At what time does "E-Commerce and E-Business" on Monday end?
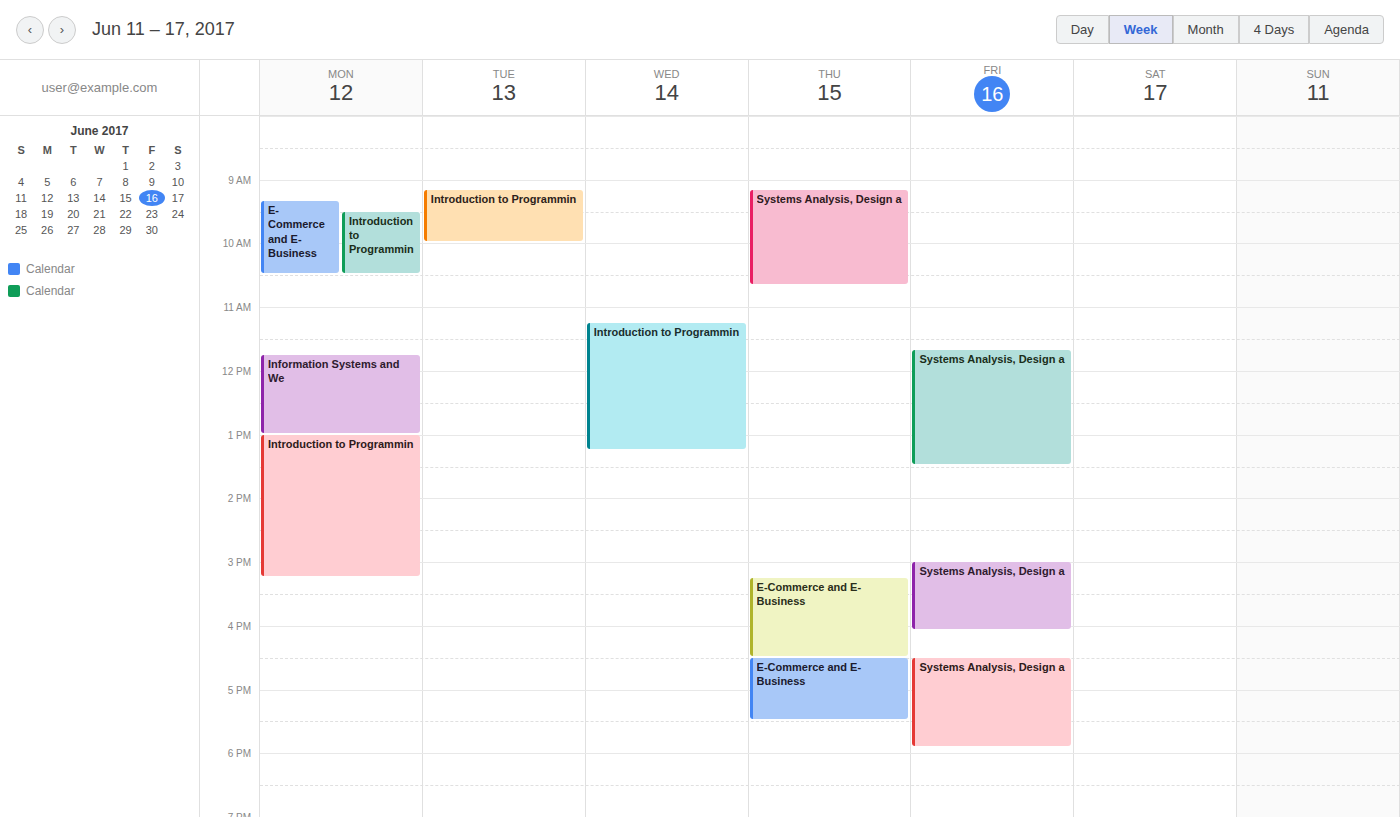
10:30 AM